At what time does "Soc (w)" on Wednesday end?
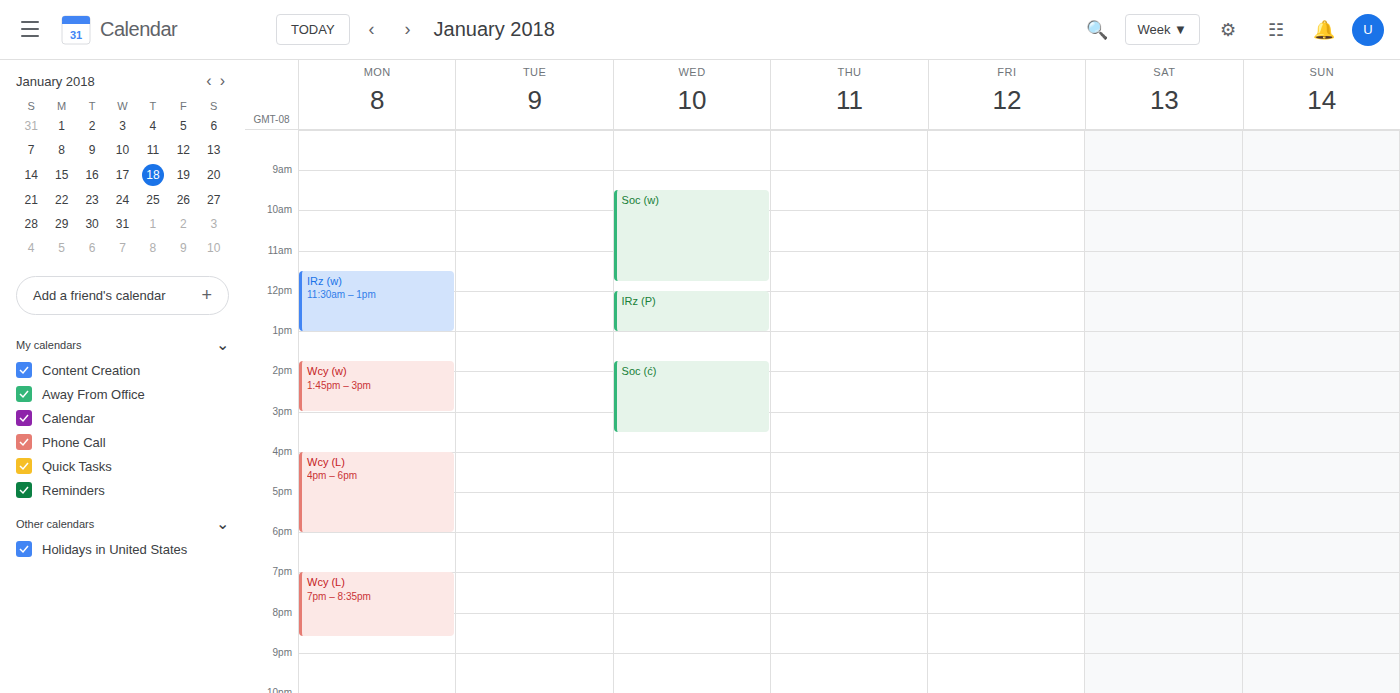
11:45 AM